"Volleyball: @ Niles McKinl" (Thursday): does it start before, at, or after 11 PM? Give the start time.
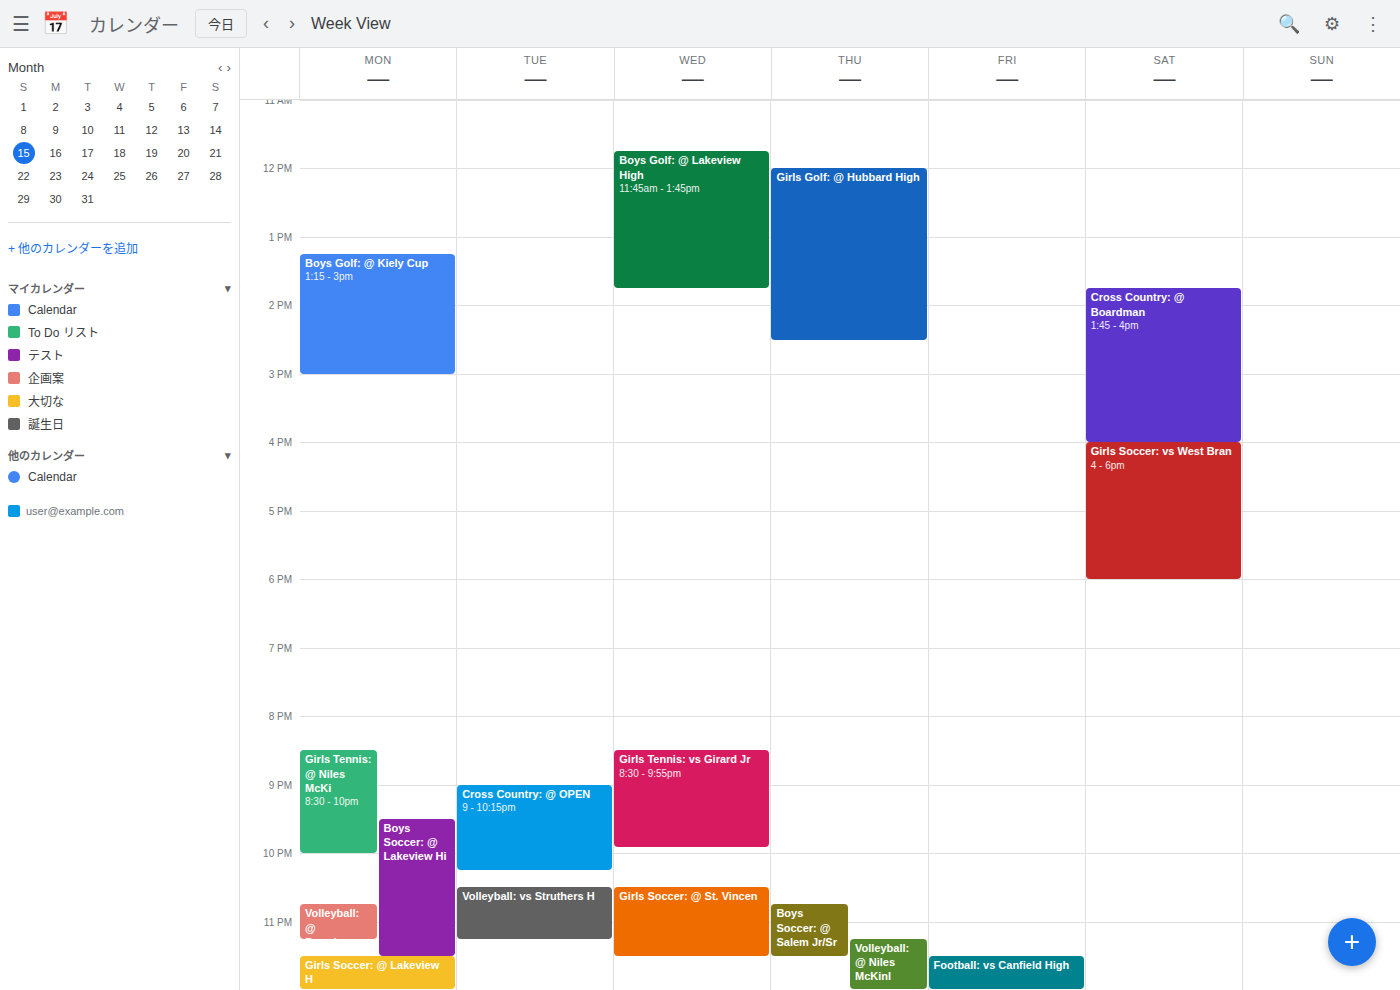
11:15 PM -- after 11 PM, 15 minutes below the 11 PM line.